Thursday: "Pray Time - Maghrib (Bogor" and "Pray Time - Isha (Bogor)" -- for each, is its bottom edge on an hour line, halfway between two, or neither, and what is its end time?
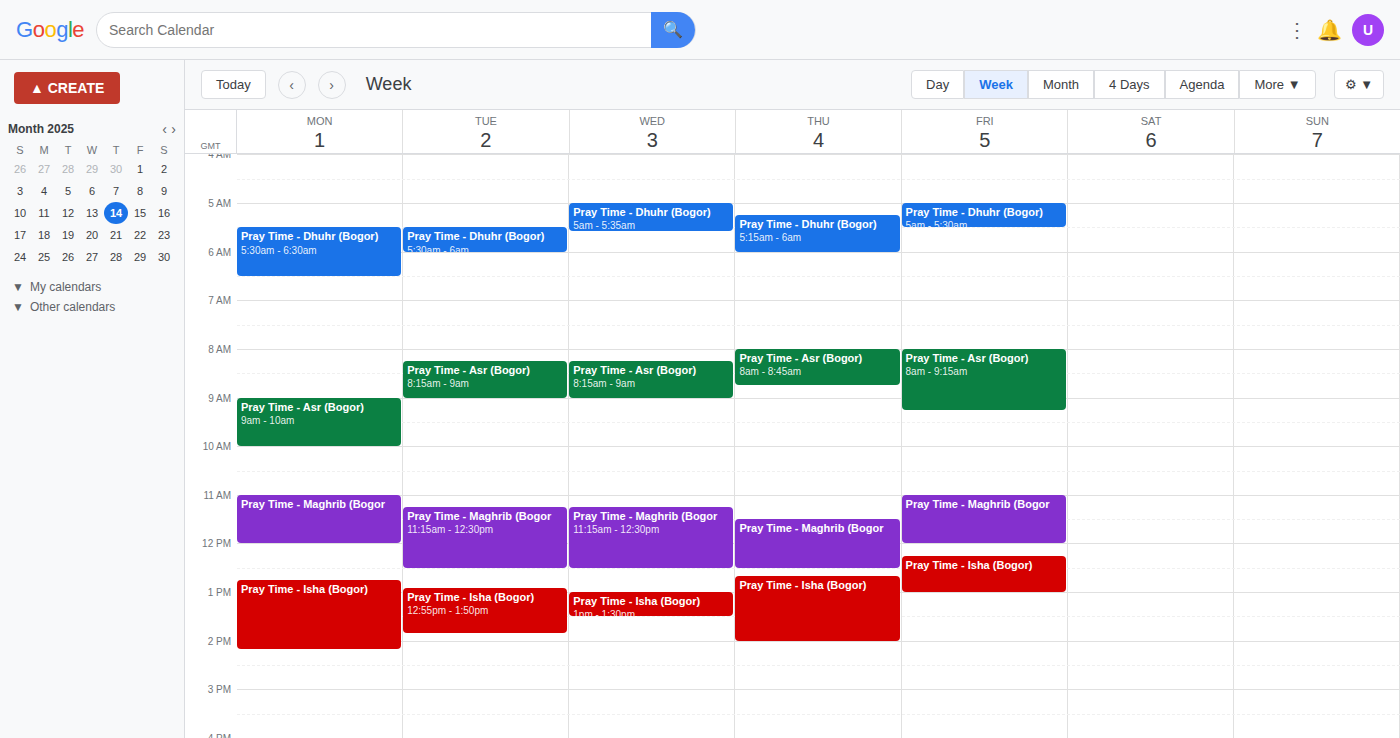
"Pray Time - Maghrib (Bogor": 12:30 PM, halfway between the 12 PM and 1 PM lines. "Pray Time - Isha (Bogor)": 2:00 PM, exactly on the 2 PM line.